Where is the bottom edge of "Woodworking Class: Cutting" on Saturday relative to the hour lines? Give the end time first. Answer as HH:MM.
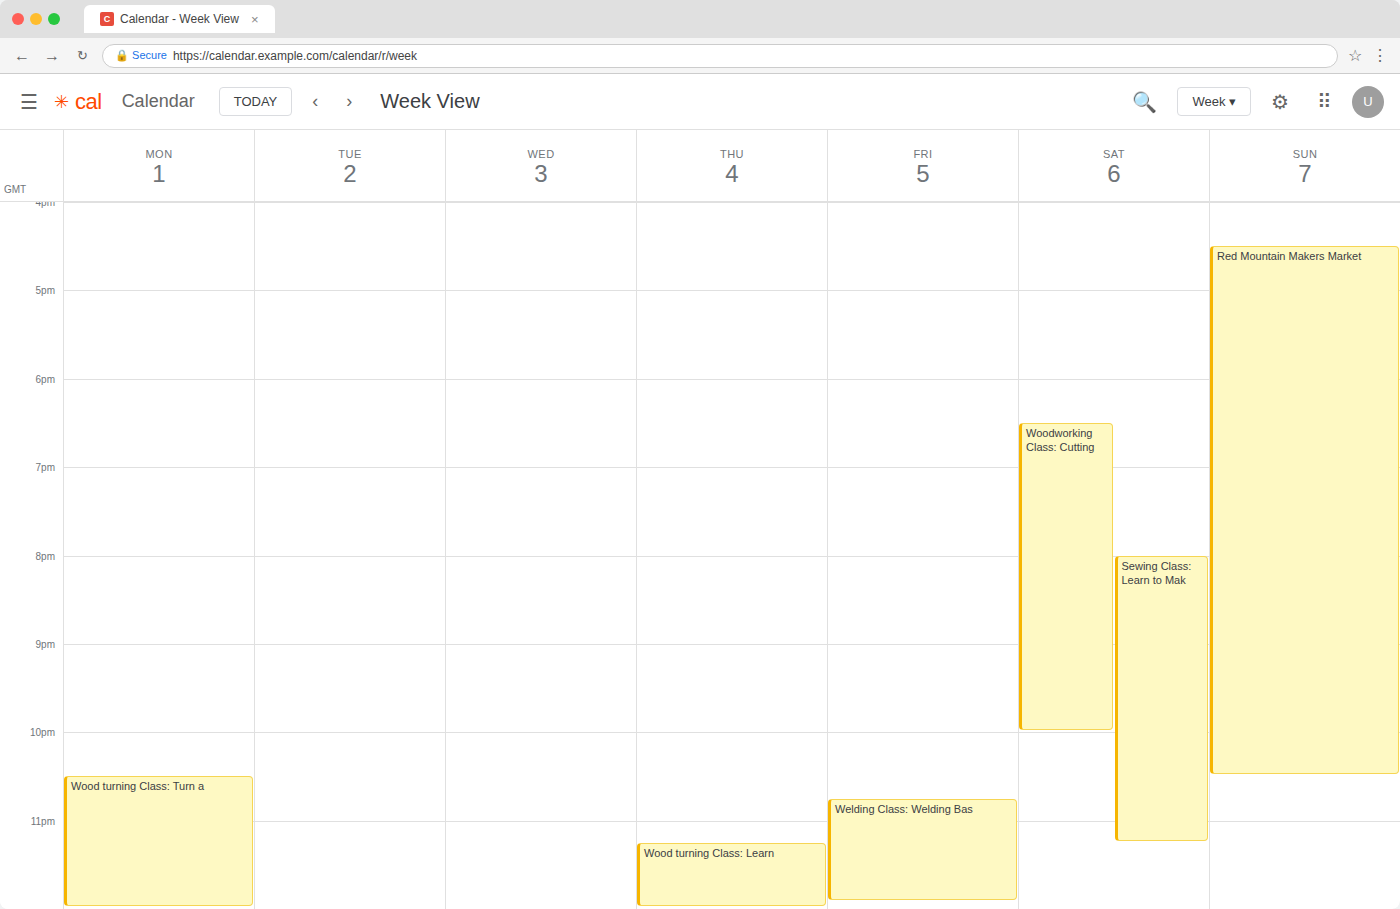
22:00 -- exactly on the 22:00 line.